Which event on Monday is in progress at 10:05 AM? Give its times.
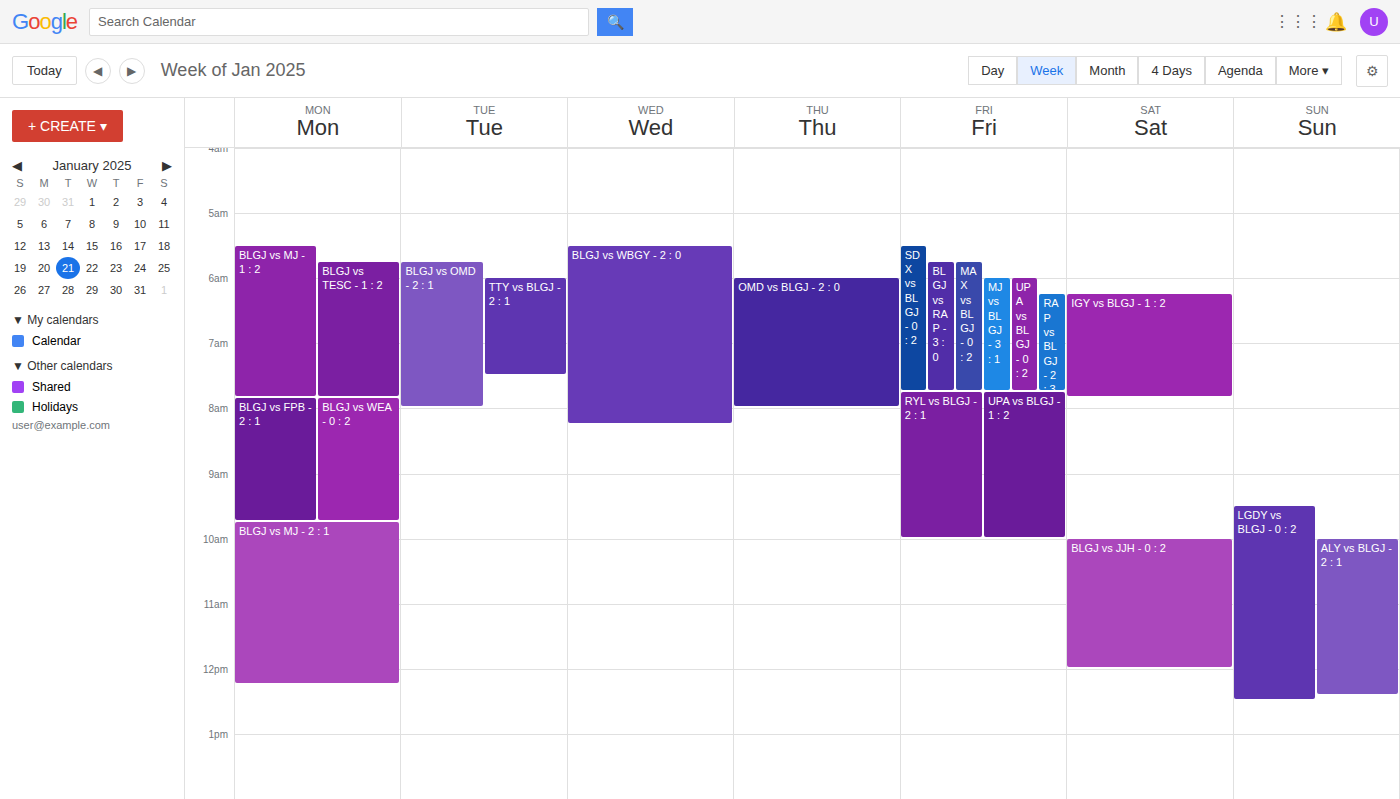
"BLGJ vs MJ - 2 : 1", 9:45 AM to 12:15 PM